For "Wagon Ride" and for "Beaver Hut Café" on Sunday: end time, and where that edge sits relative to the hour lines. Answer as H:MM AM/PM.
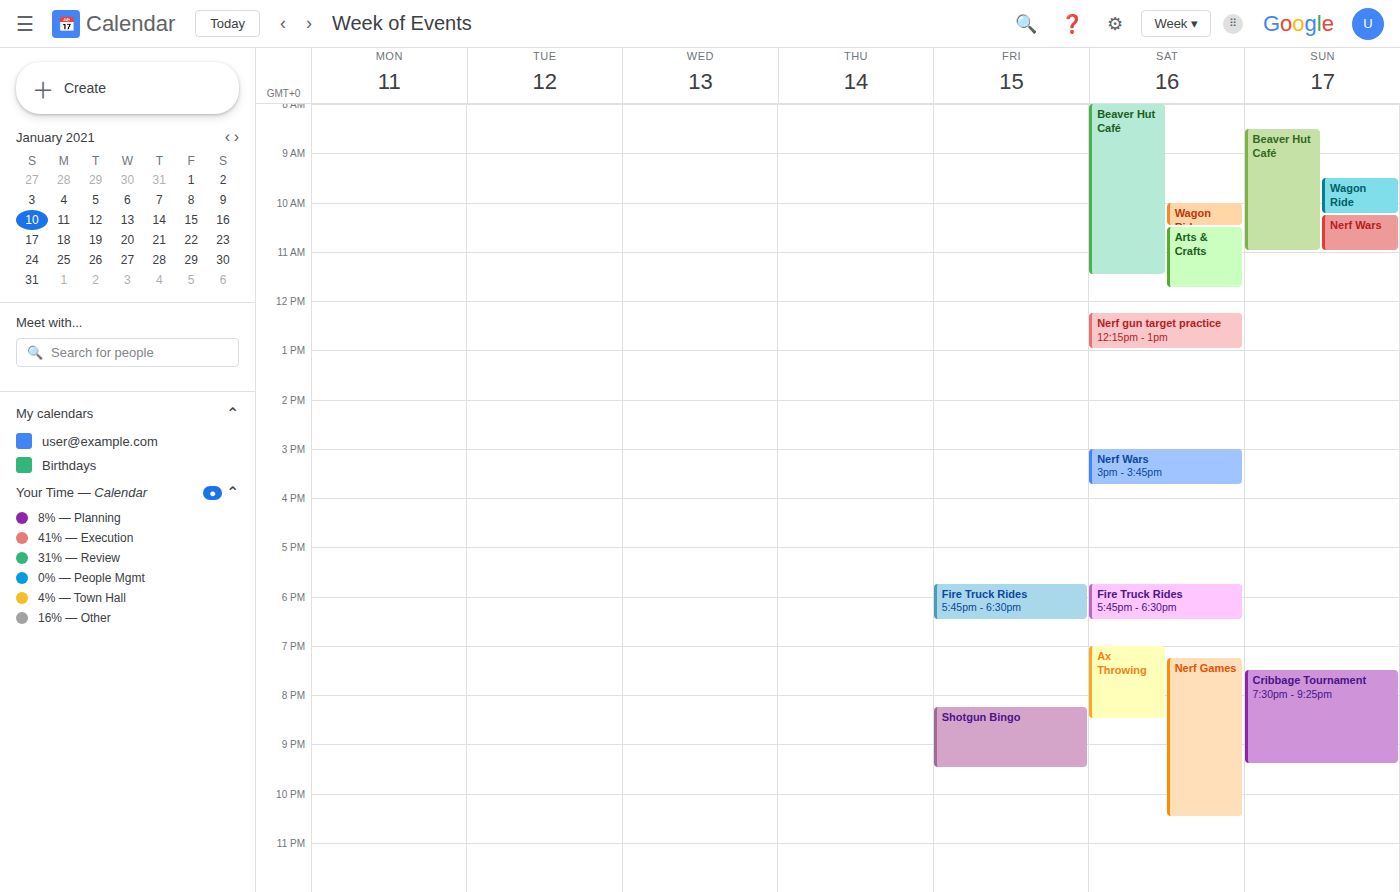
"Wagon Ride": 10:15 AM, neither: a quarter of the way from the 10 AM line to the 11 AM line. "Beaver Hut Café": 11:00 AM, exactly on the 11 AM line.